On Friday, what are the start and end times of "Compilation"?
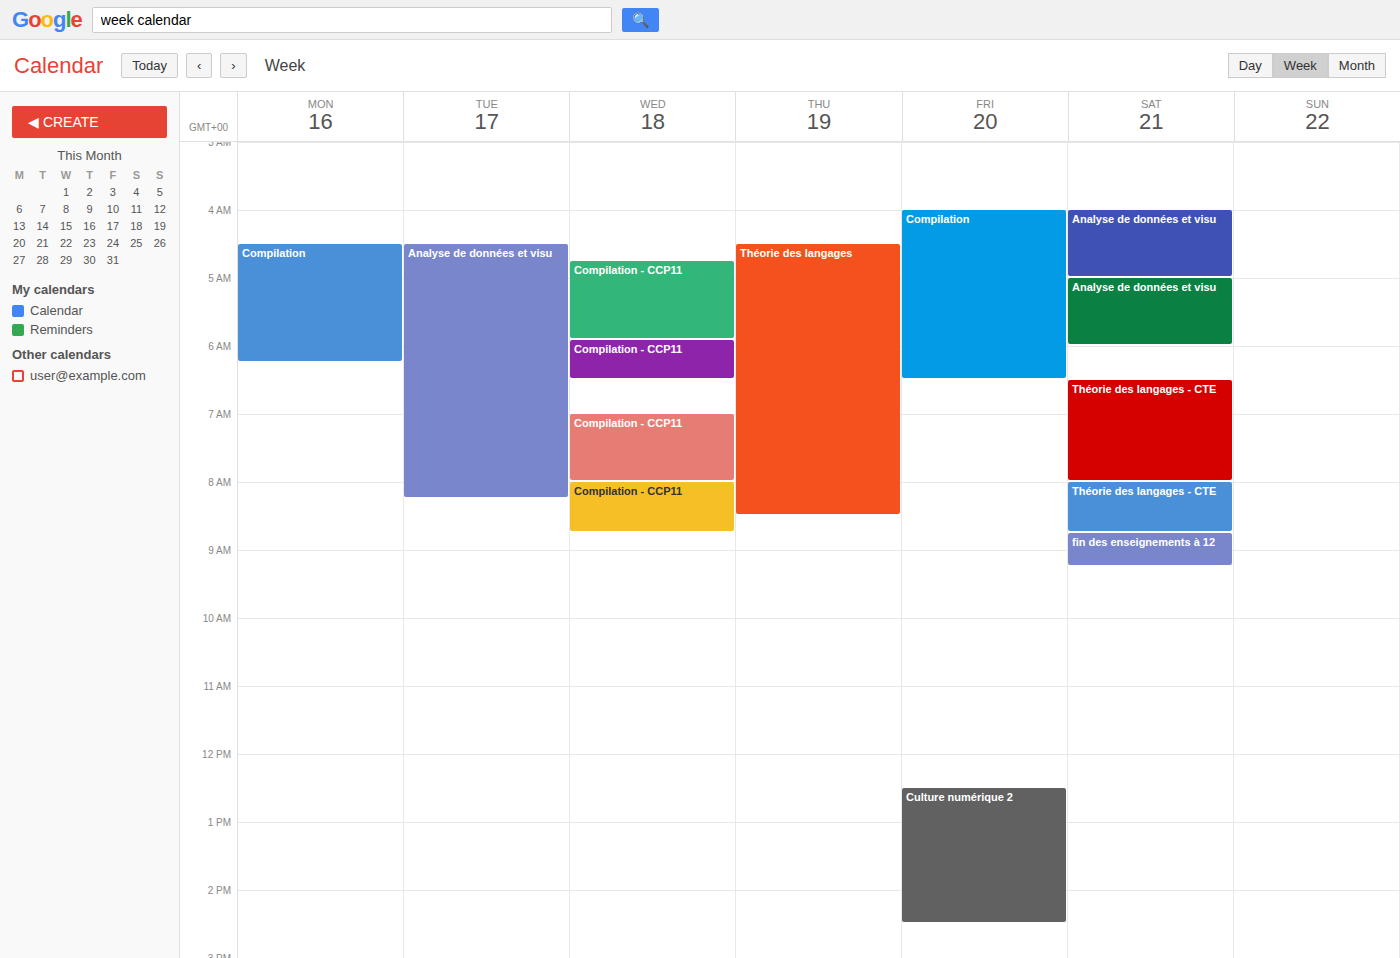
04:00 to 06:30